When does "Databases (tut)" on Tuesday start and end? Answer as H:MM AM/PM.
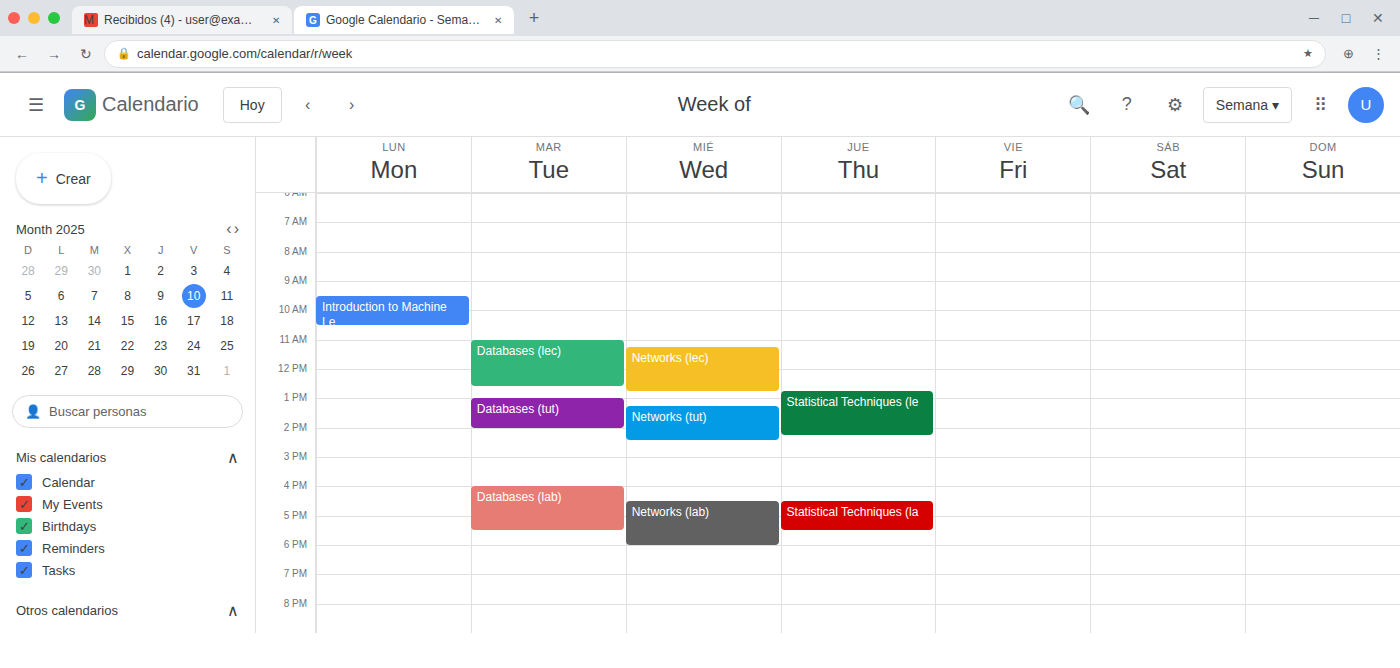
1:00 PM to 2:00 PM